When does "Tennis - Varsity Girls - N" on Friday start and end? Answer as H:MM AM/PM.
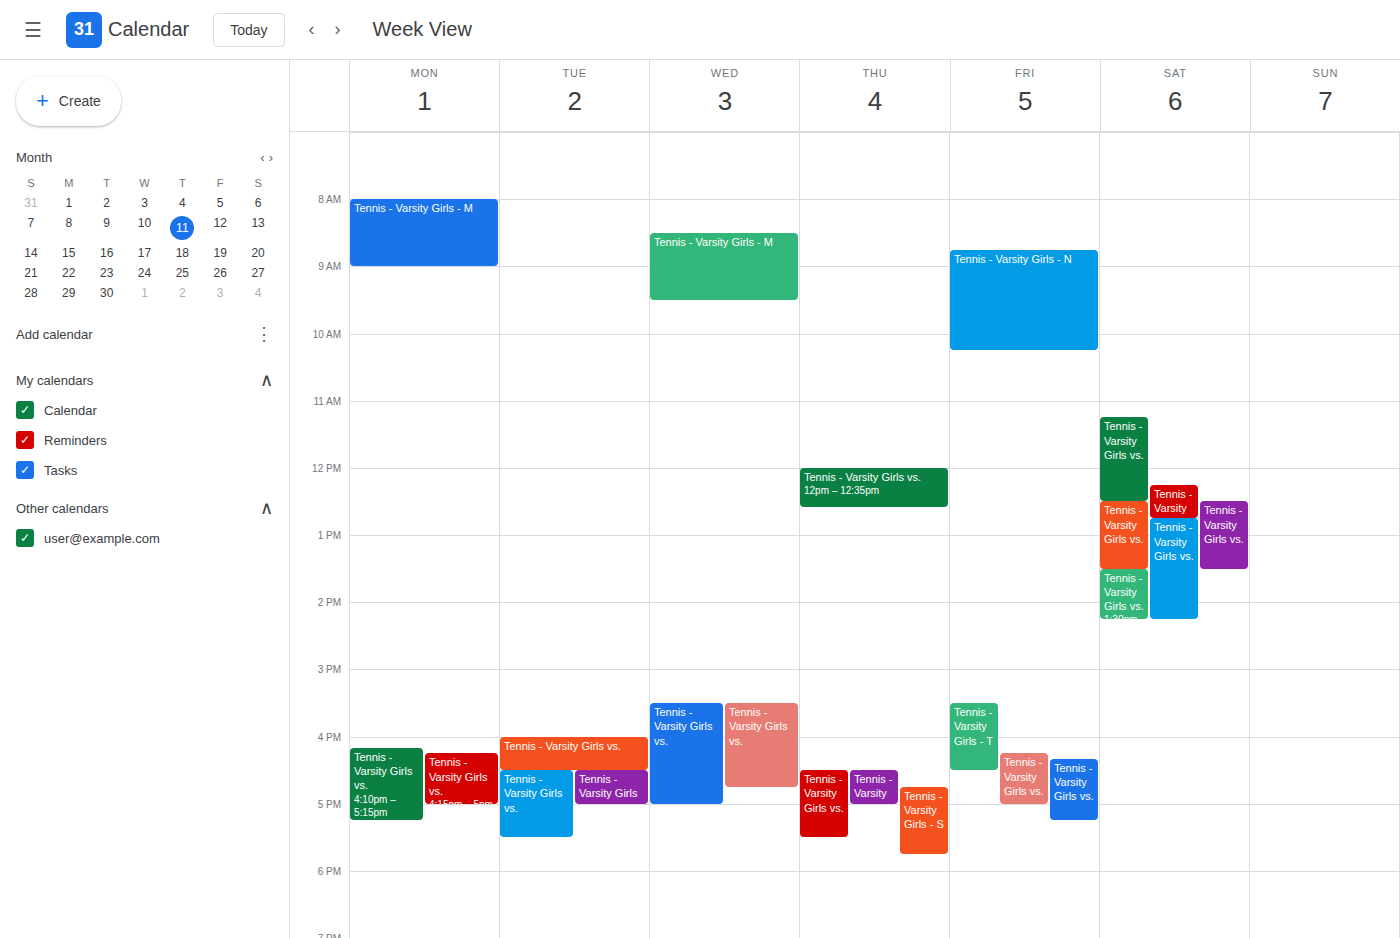
8:45 AM to 10:15 AM